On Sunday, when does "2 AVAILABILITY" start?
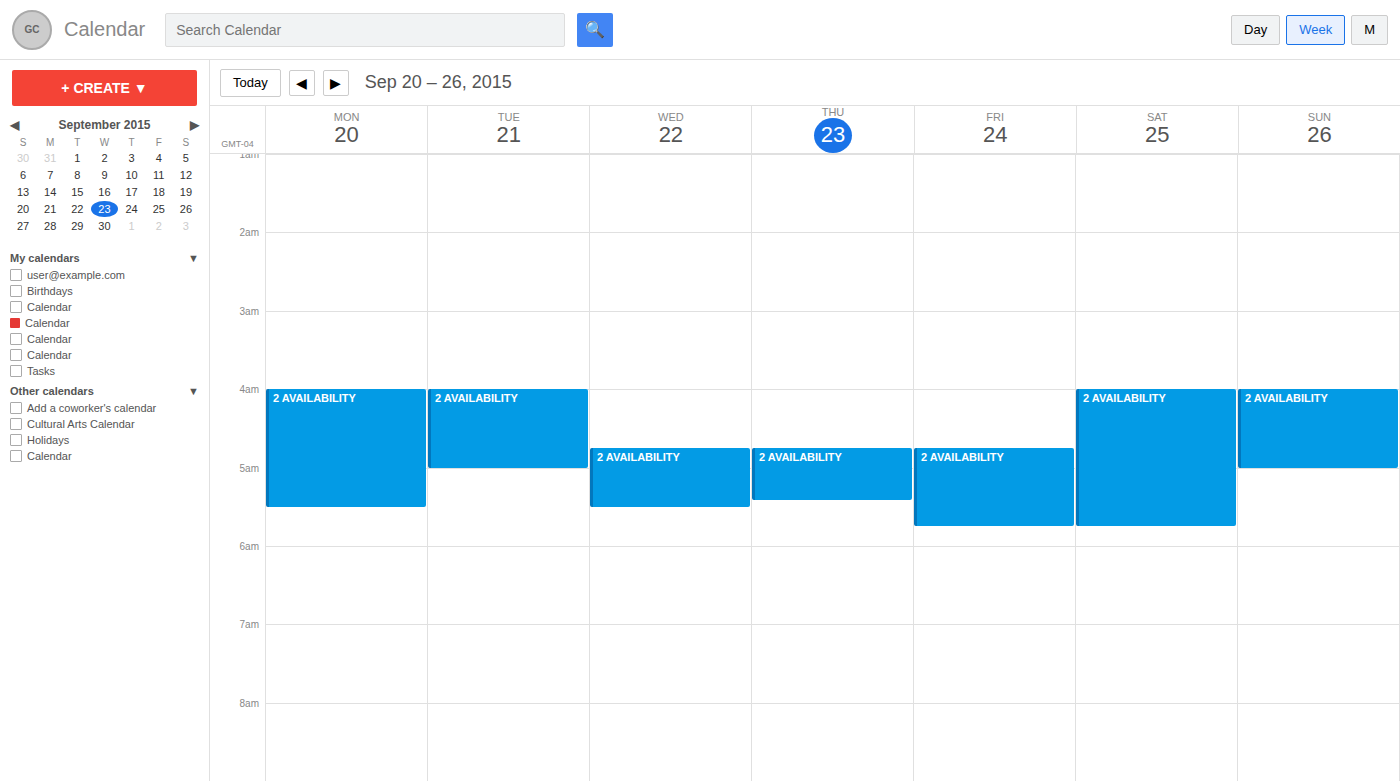
4:00 AM